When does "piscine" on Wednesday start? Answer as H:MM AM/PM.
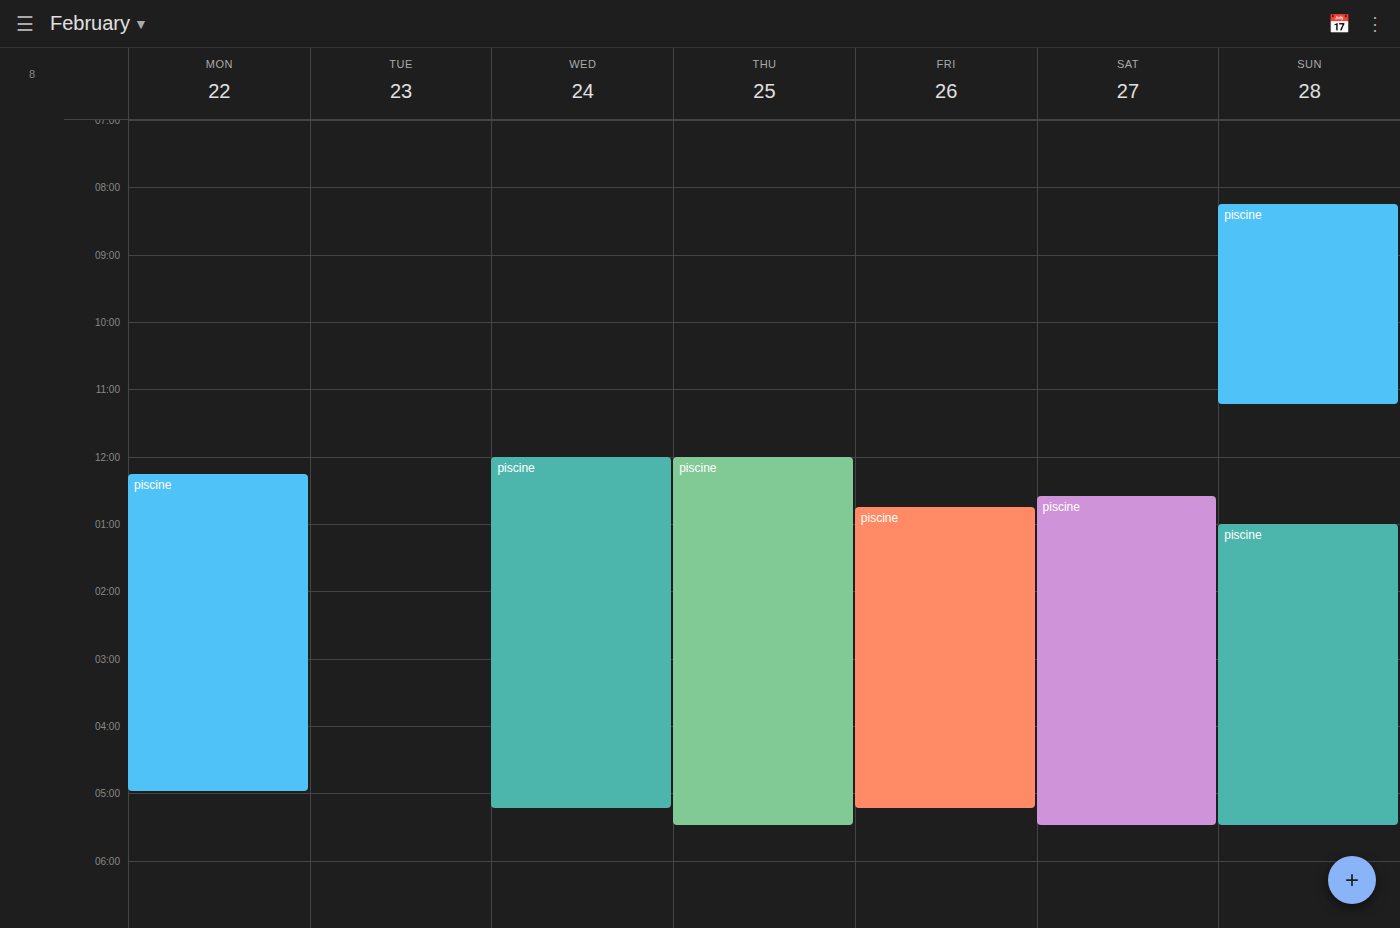
12:00 PM